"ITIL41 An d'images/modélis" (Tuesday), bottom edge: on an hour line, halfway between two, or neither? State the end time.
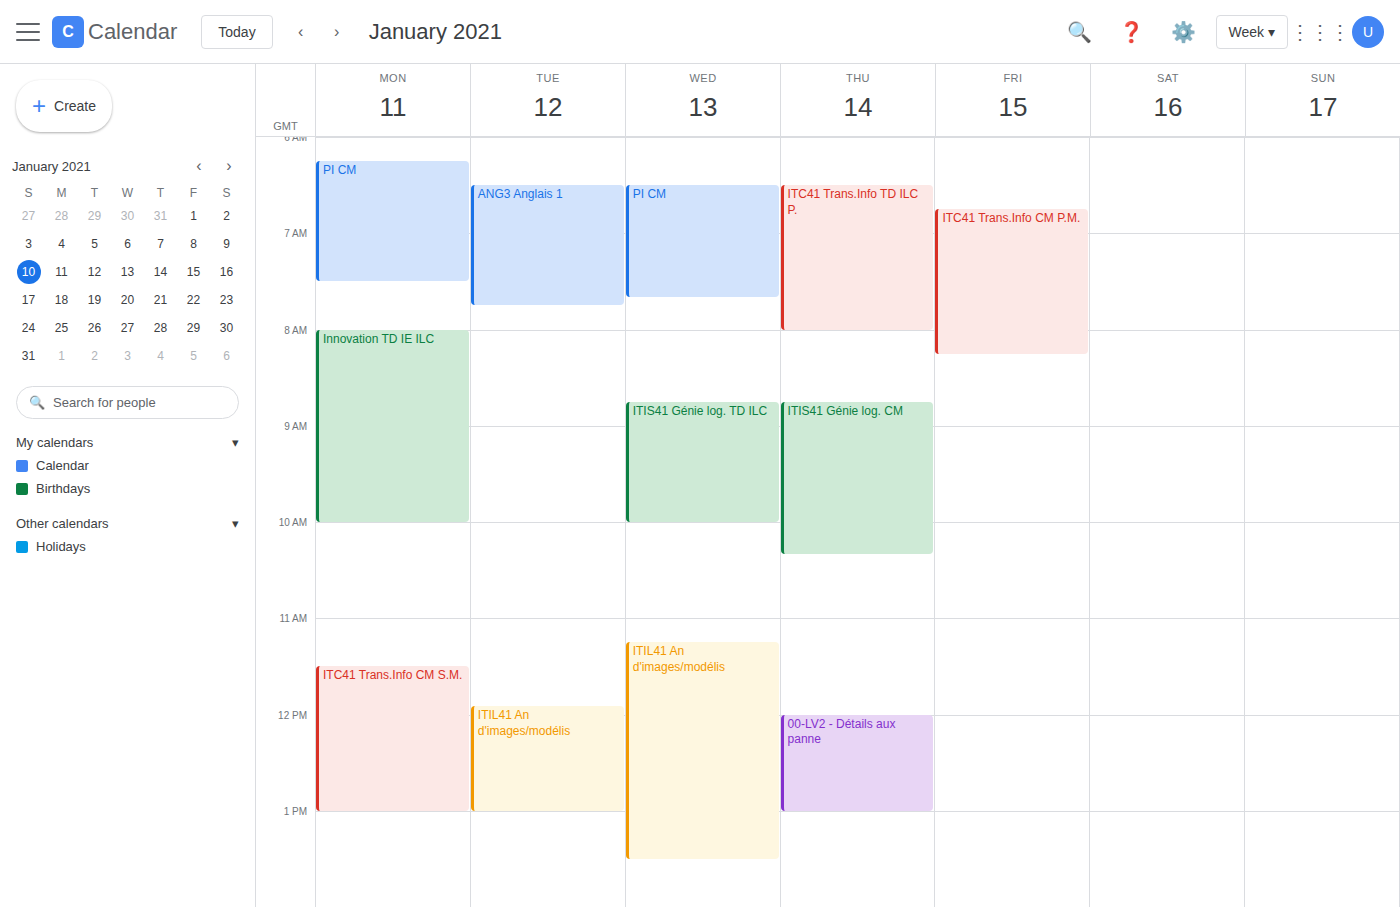
1:00 PM -- exactly on the 1 PM line.